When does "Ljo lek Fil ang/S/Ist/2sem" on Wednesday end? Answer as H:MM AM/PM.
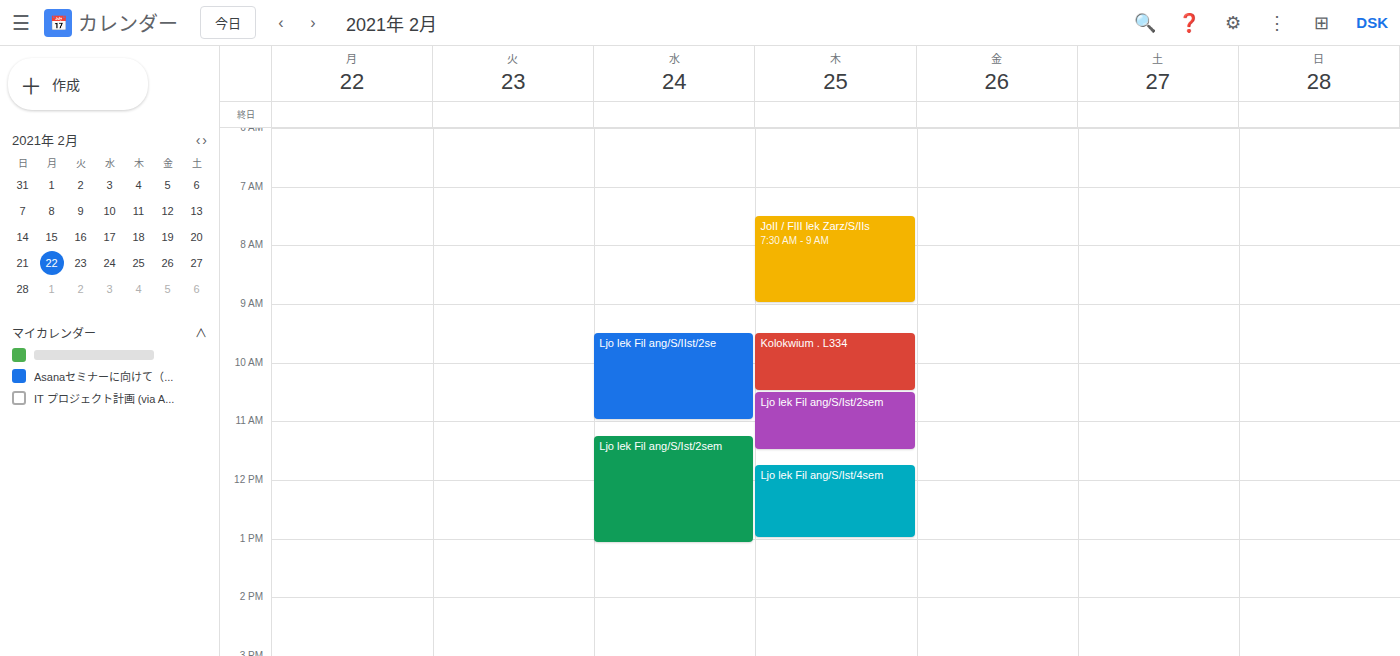
1:05 PM